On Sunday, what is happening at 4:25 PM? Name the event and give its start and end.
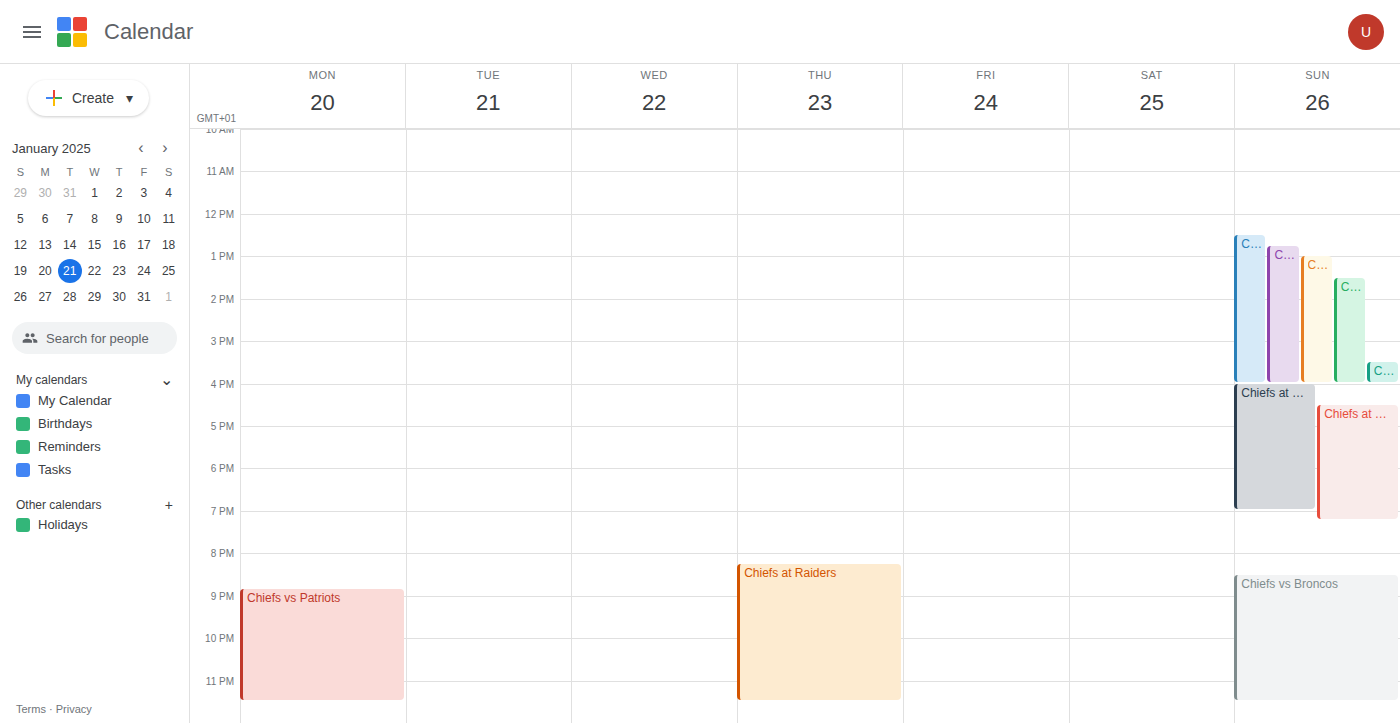
"Chiefs at Chargers", 4:00 PM to 7:00 PM